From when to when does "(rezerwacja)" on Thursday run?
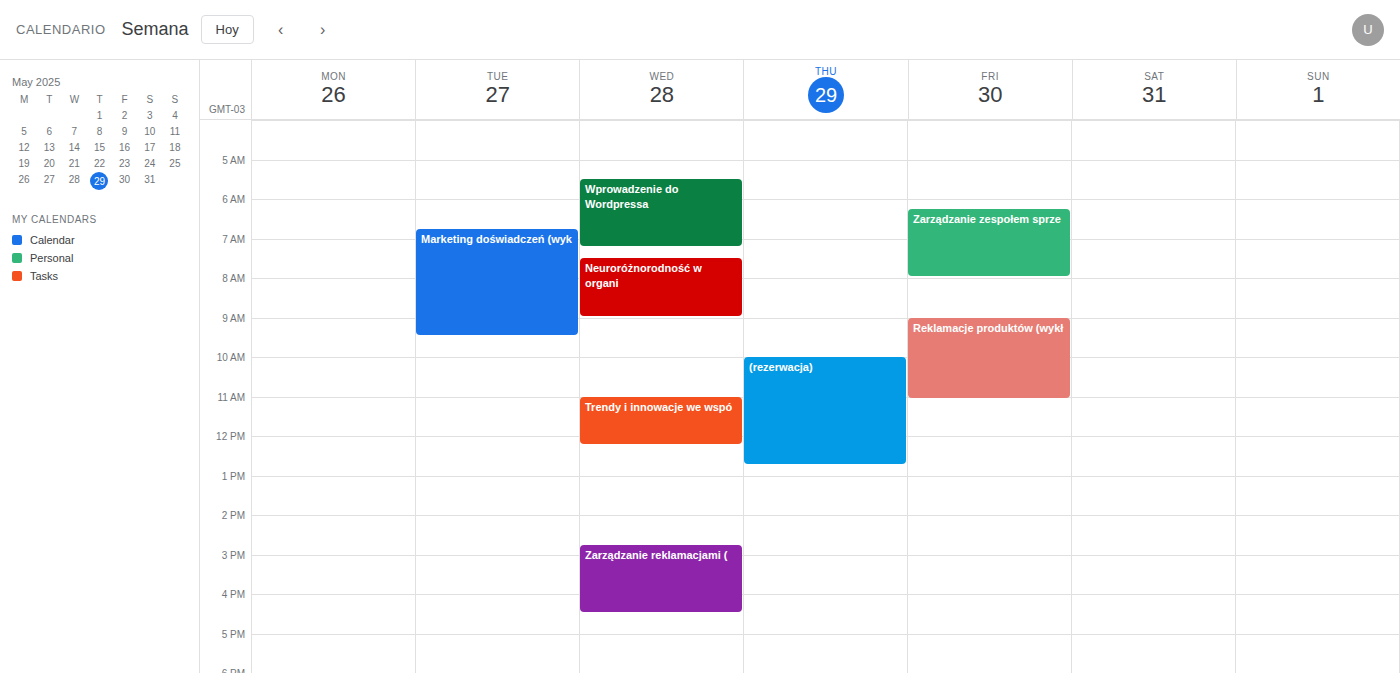
10:00 AM to 12:45 PM